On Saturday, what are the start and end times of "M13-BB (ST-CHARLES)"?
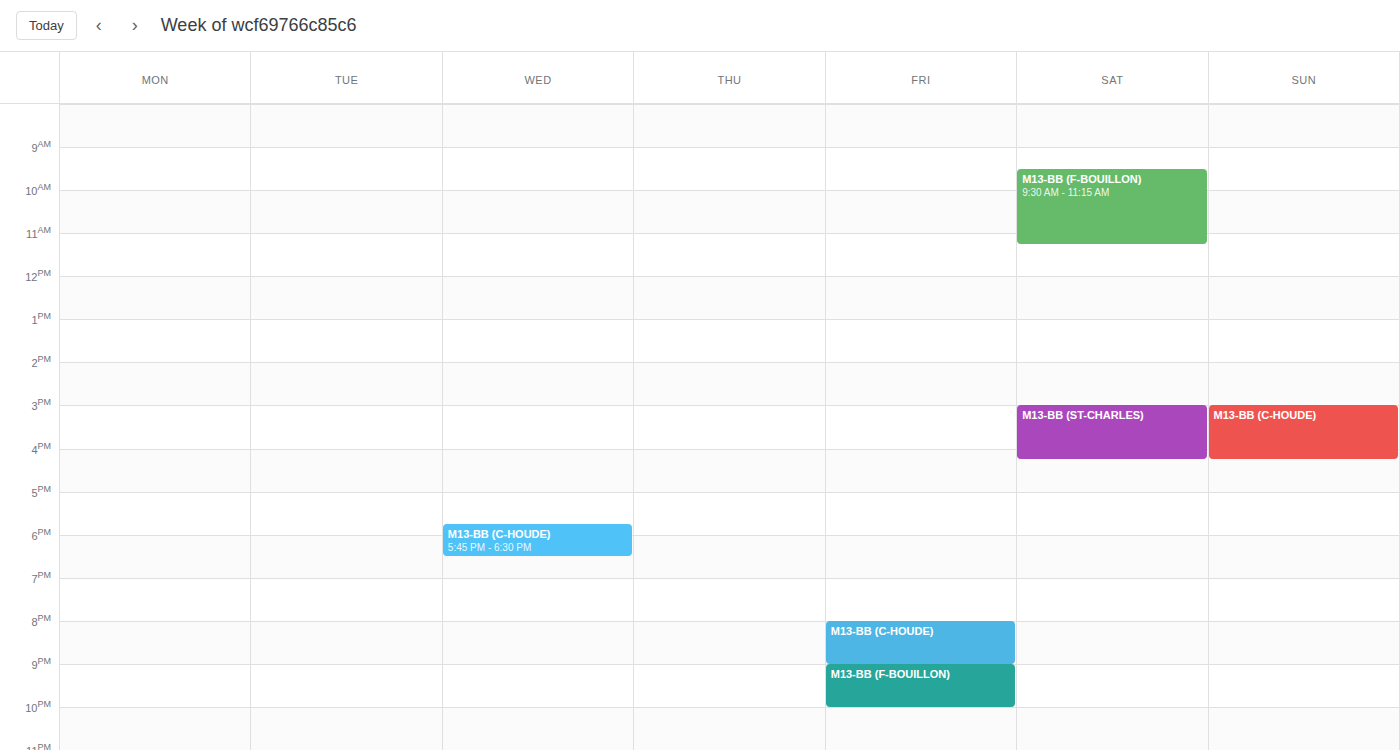
3:00 PM to 4:15 PM